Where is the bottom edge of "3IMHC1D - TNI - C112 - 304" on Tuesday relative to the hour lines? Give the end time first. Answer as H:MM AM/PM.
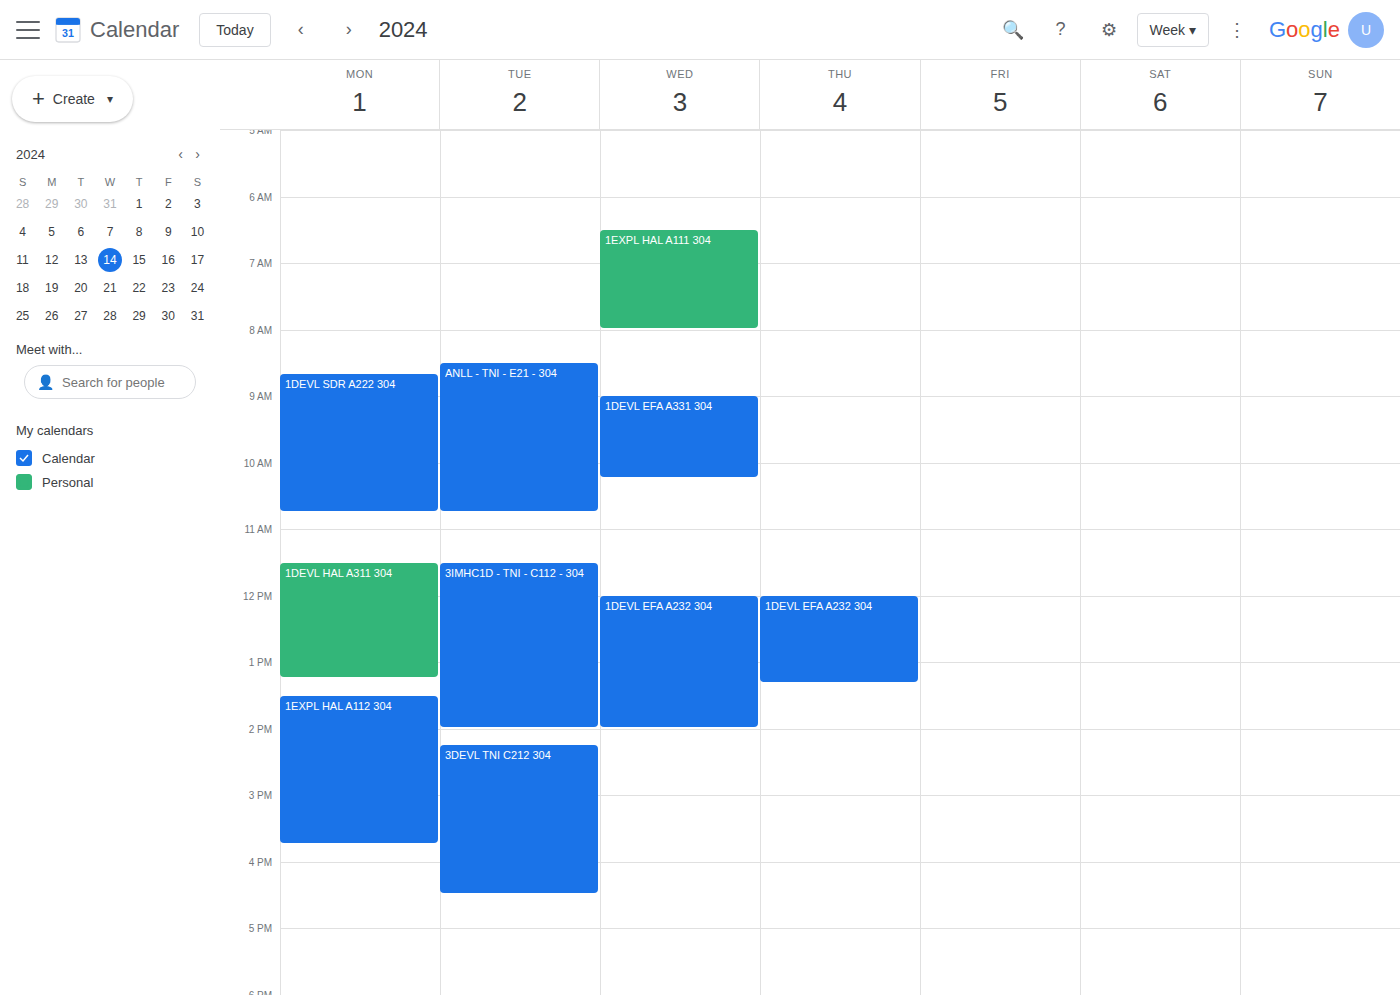
2:00 PM -- exactly on the 2 PM line.